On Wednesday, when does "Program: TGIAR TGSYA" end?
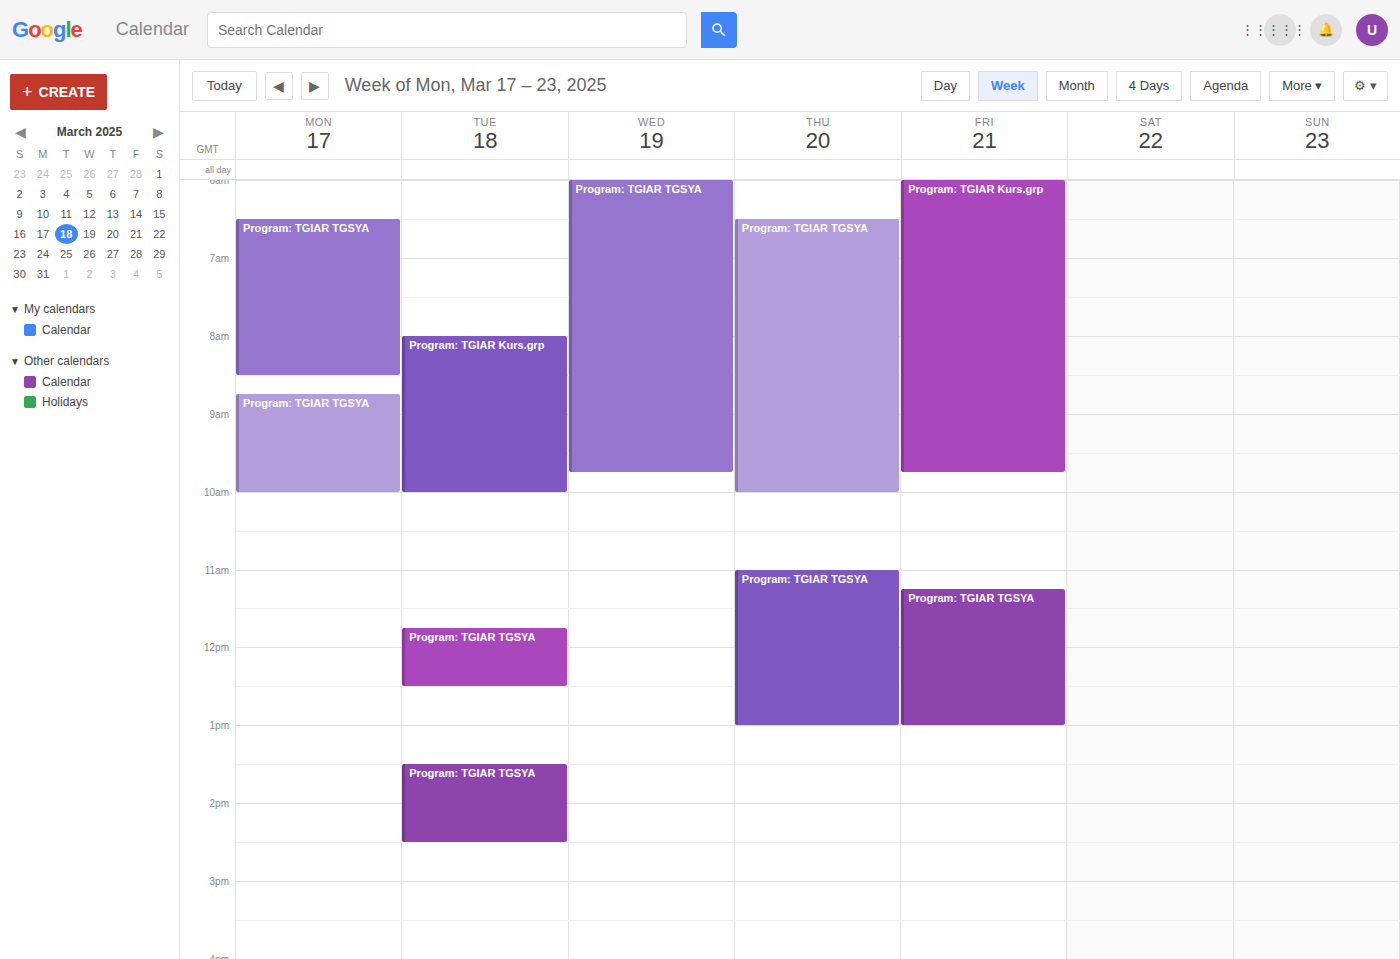
9:45 AM